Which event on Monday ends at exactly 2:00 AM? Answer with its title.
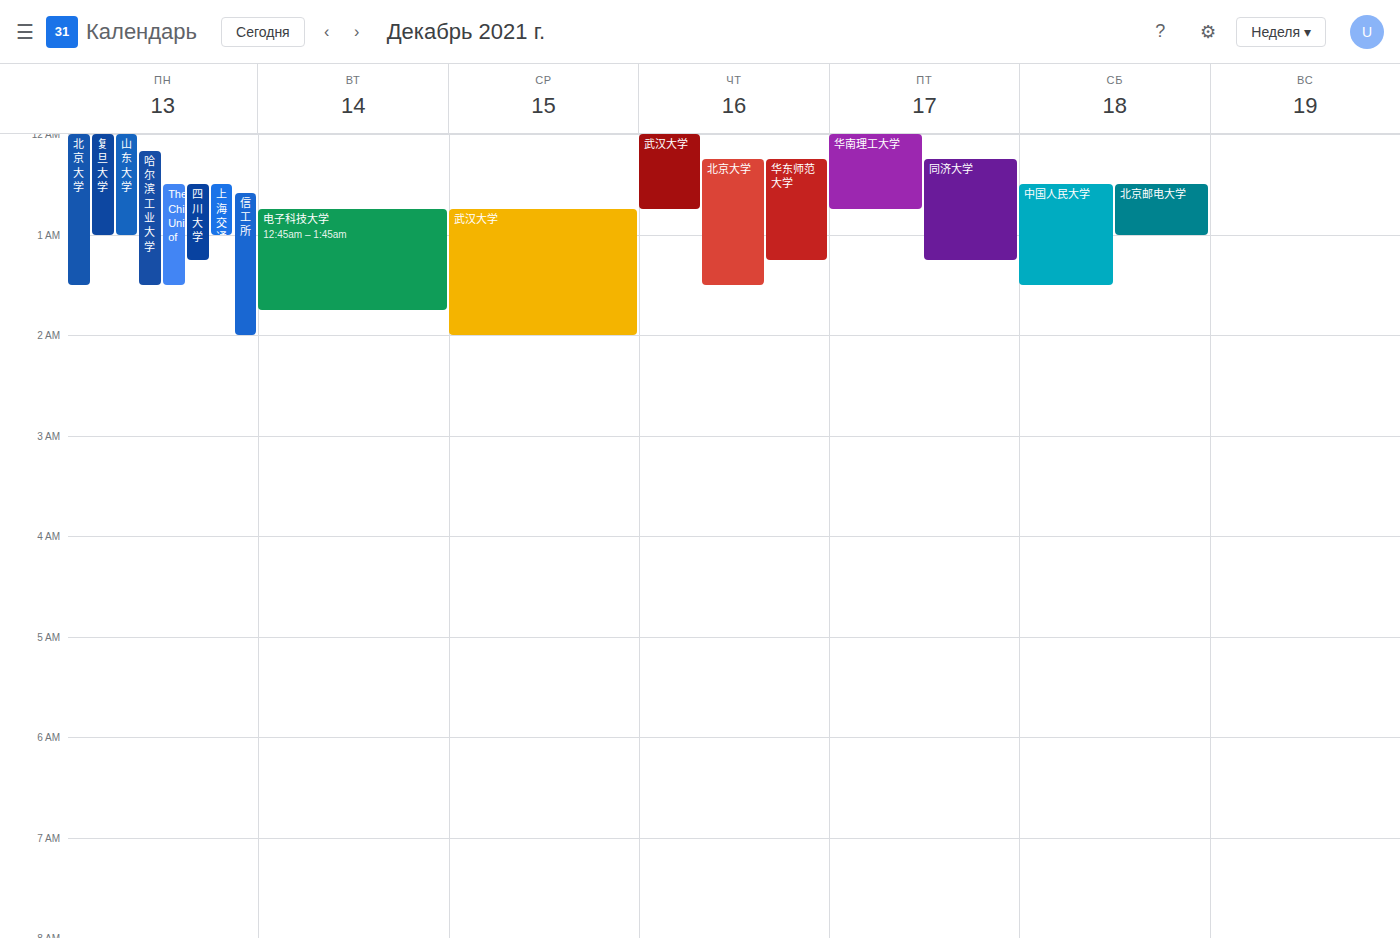
"信工所"